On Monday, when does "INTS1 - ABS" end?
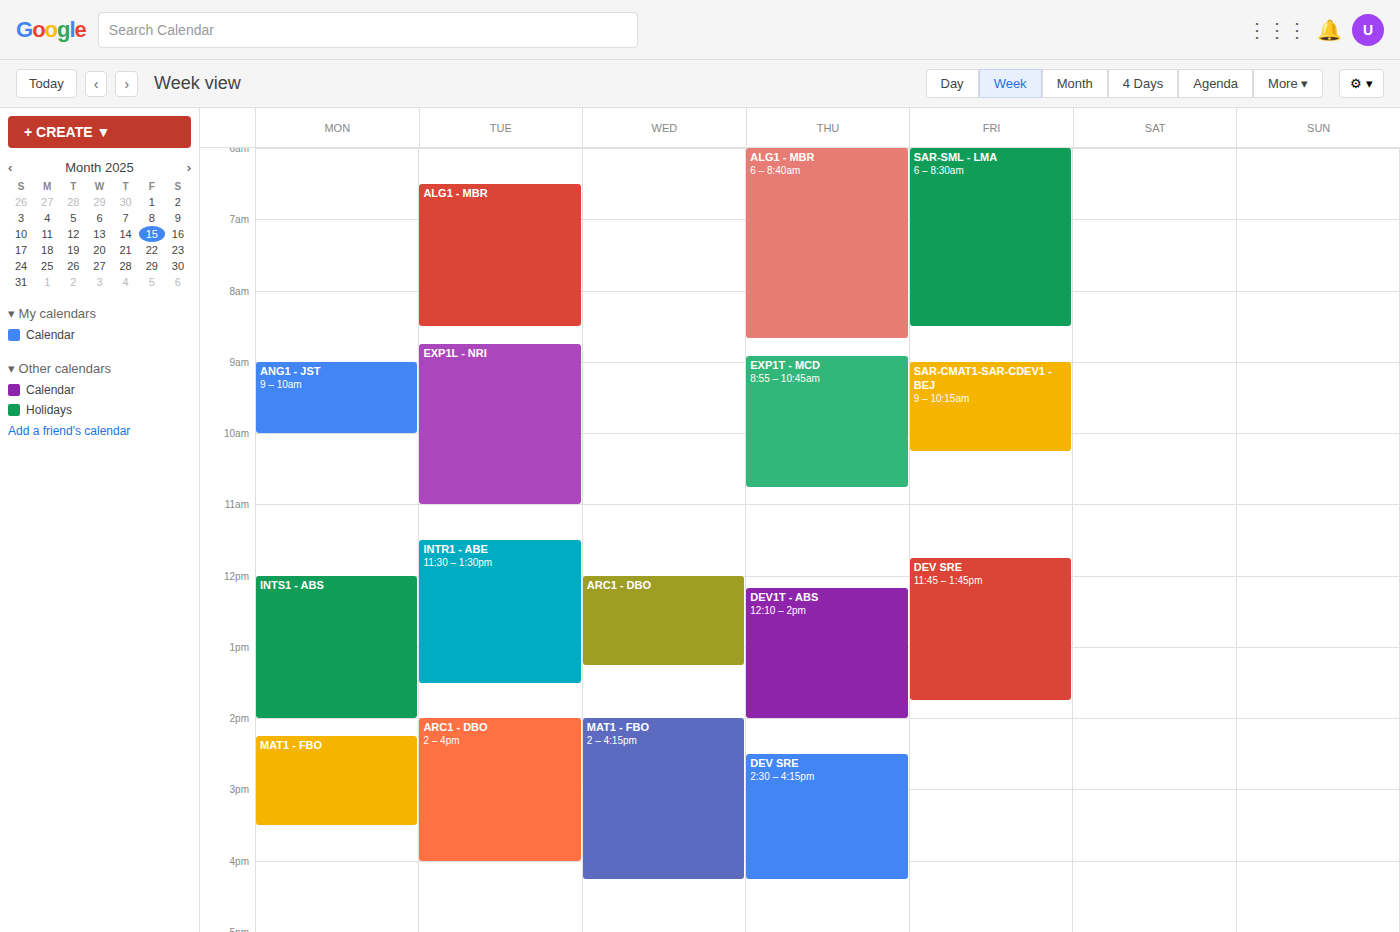
2:00 PM